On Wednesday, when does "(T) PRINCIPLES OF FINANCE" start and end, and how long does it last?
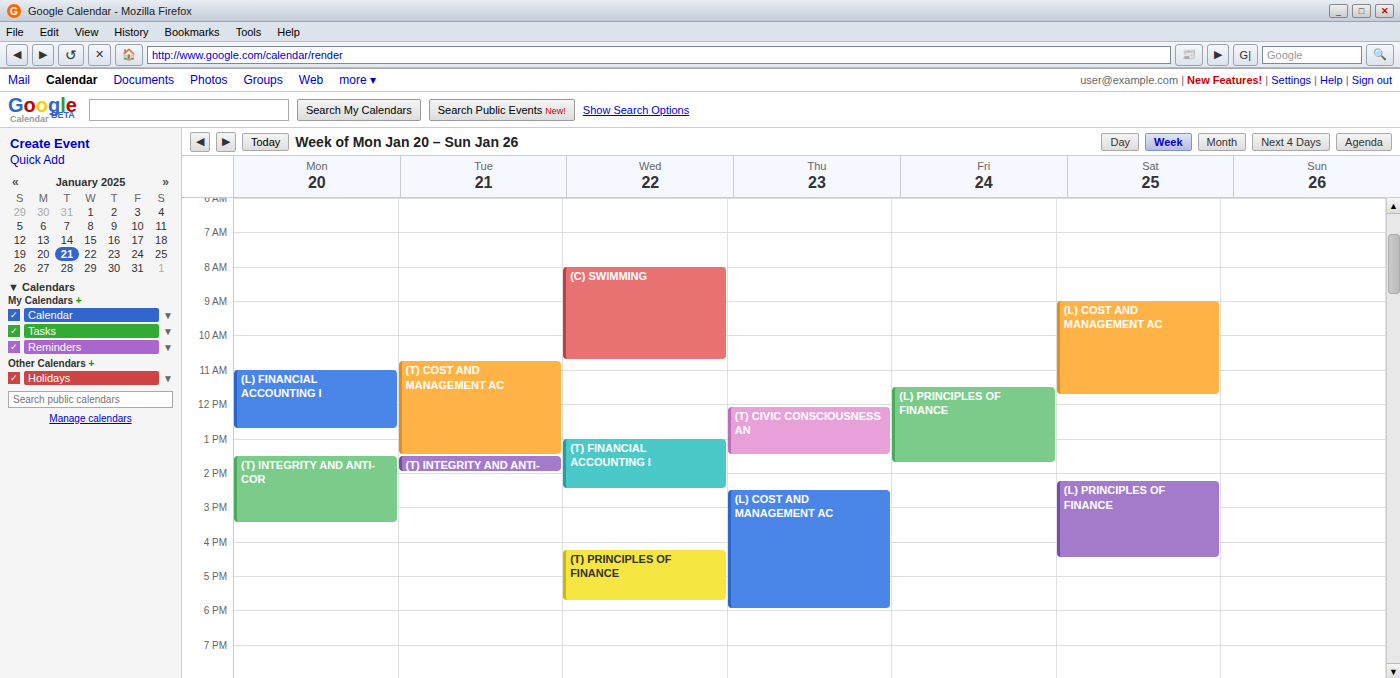
4:15 PM to 5:45 PM, 1 hour 30 minutes